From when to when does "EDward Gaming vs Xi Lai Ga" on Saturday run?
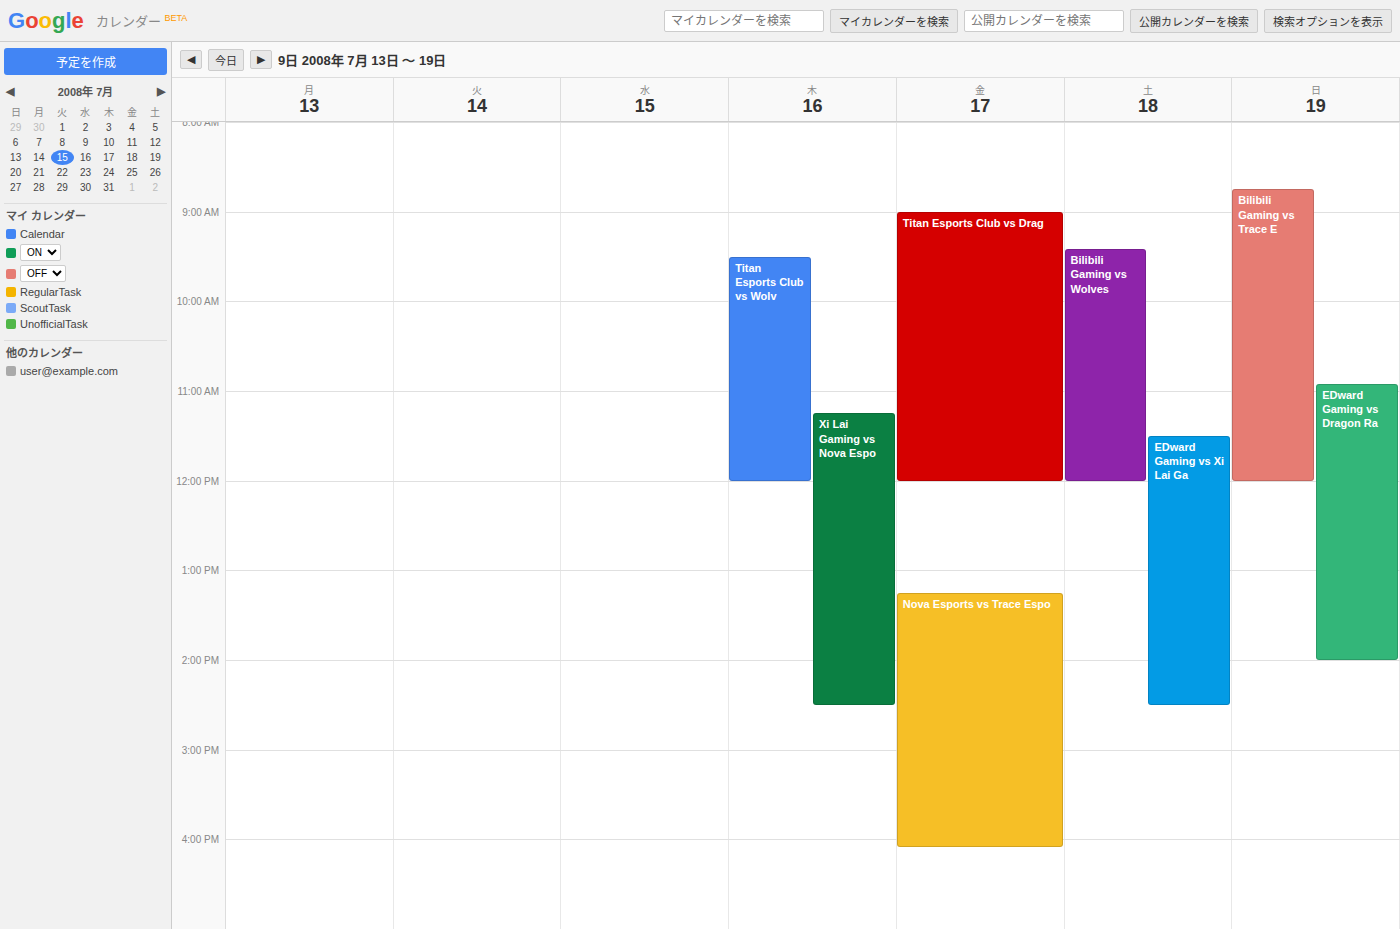
11:30 AM to 2:30 PM